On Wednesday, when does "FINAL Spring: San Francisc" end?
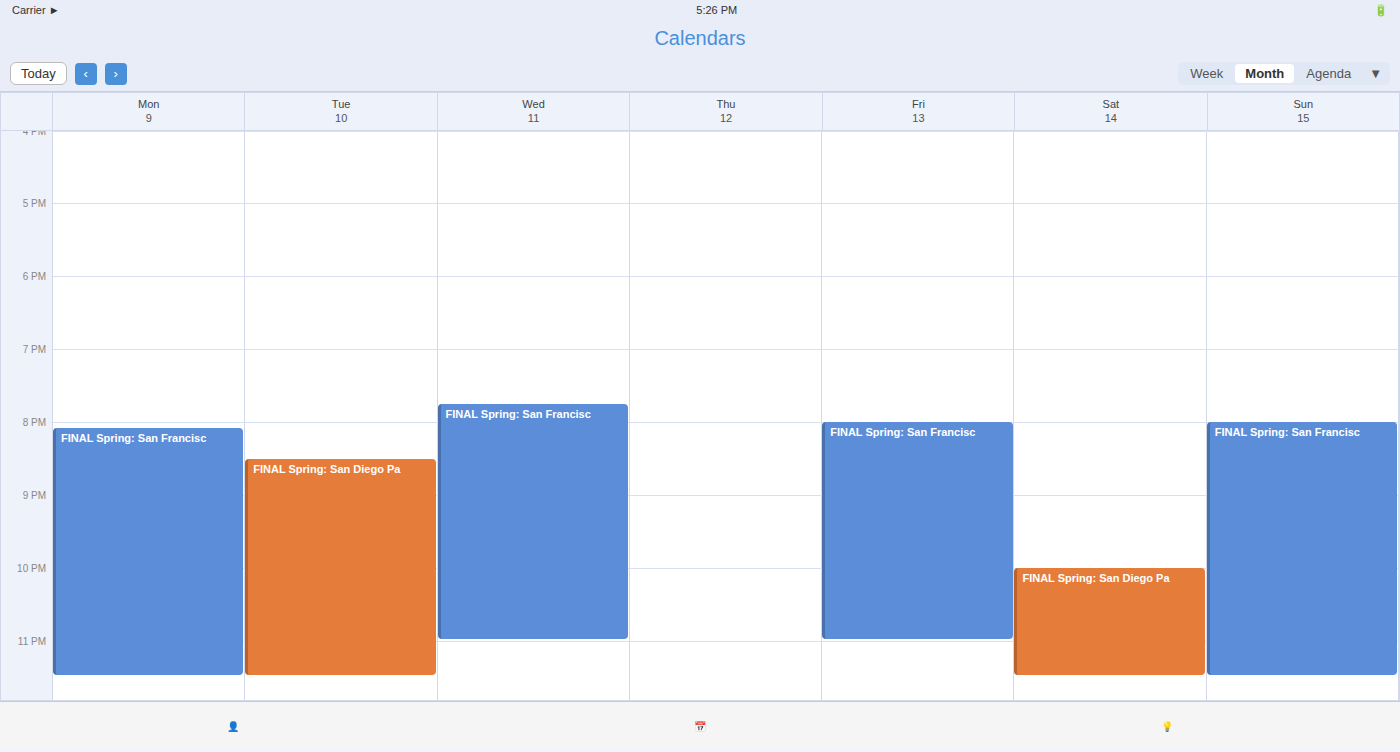
11:00 PM